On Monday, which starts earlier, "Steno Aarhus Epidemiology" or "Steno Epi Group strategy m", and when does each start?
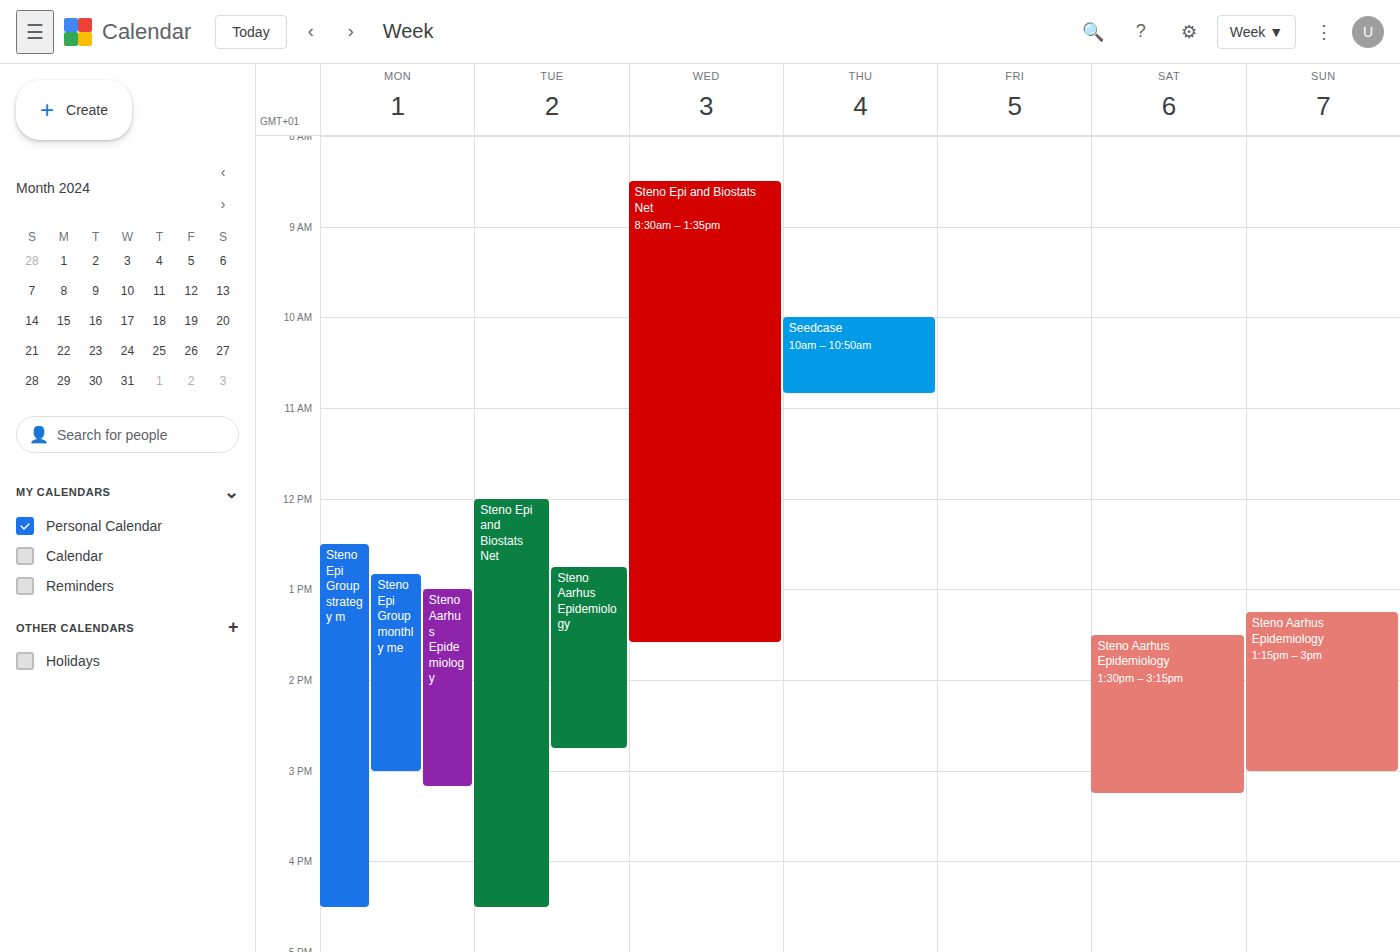
"Steno Epi Group strategy m" 12:30 PM; "Steno Aarhus Epidemiology" 1:00 PM.